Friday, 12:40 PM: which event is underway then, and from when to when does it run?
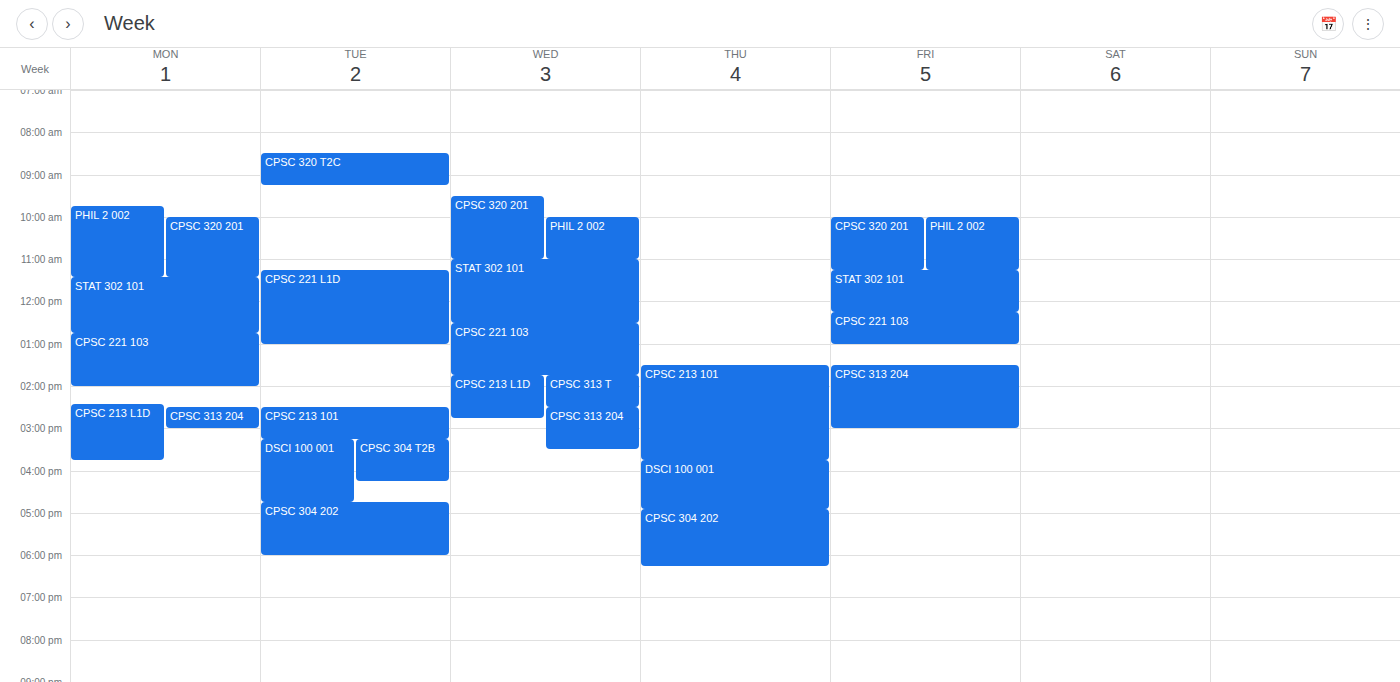
"CPSC 221 103", 12:15 PM to 1:00 PM